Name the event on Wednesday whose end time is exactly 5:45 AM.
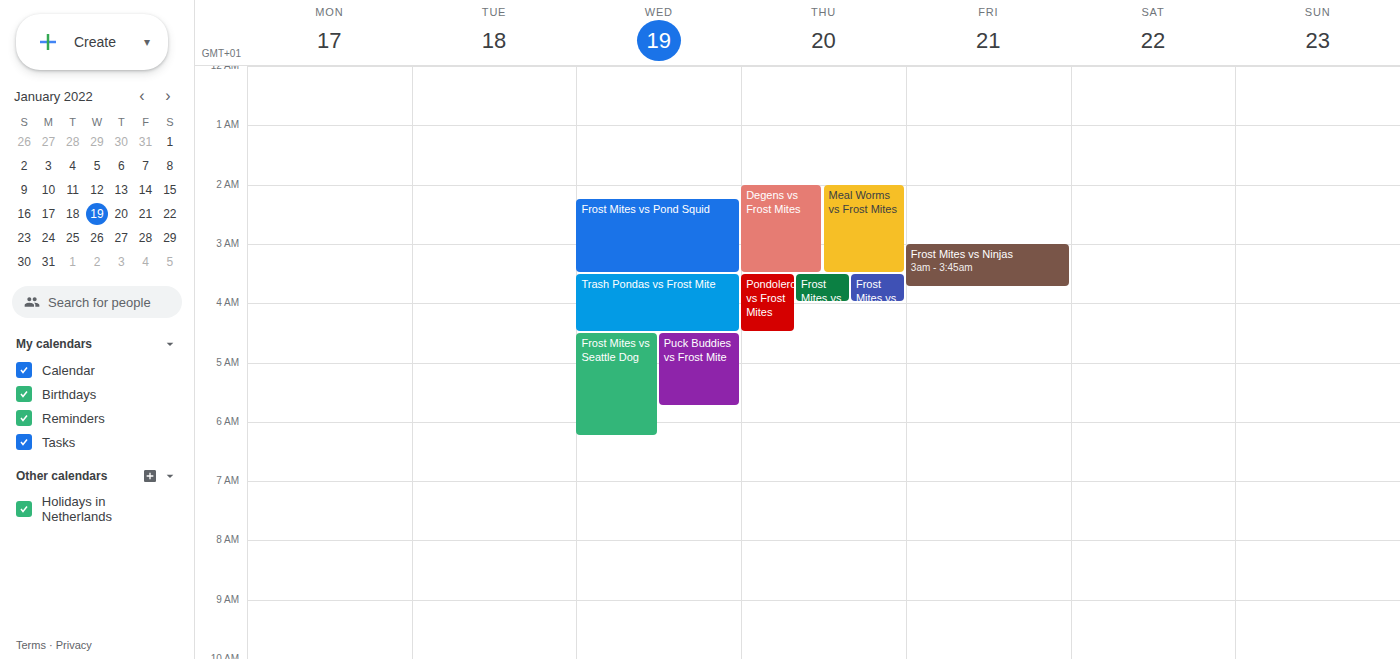
"Puck Buddies vs Frost Mite"